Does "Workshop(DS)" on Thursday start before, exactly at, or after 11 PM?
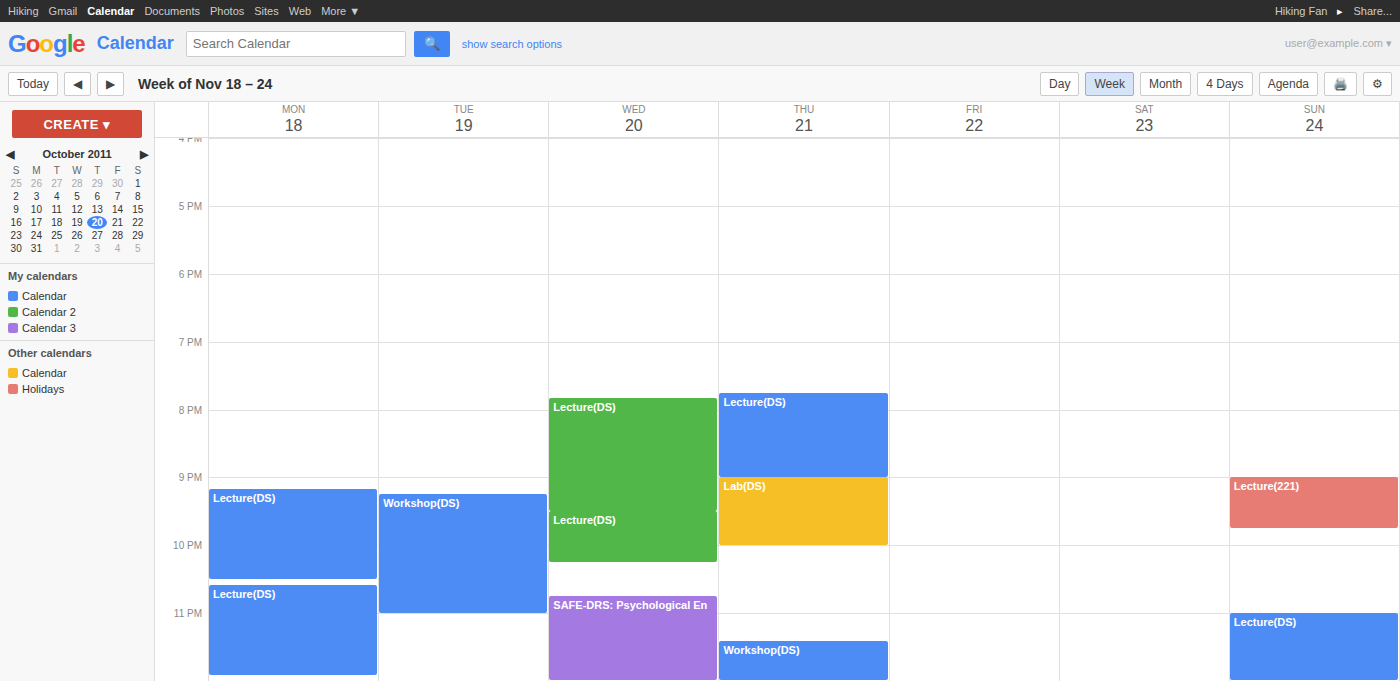
11:25 PM -- after 11 PM, 25 minutes below the 11 PM line.